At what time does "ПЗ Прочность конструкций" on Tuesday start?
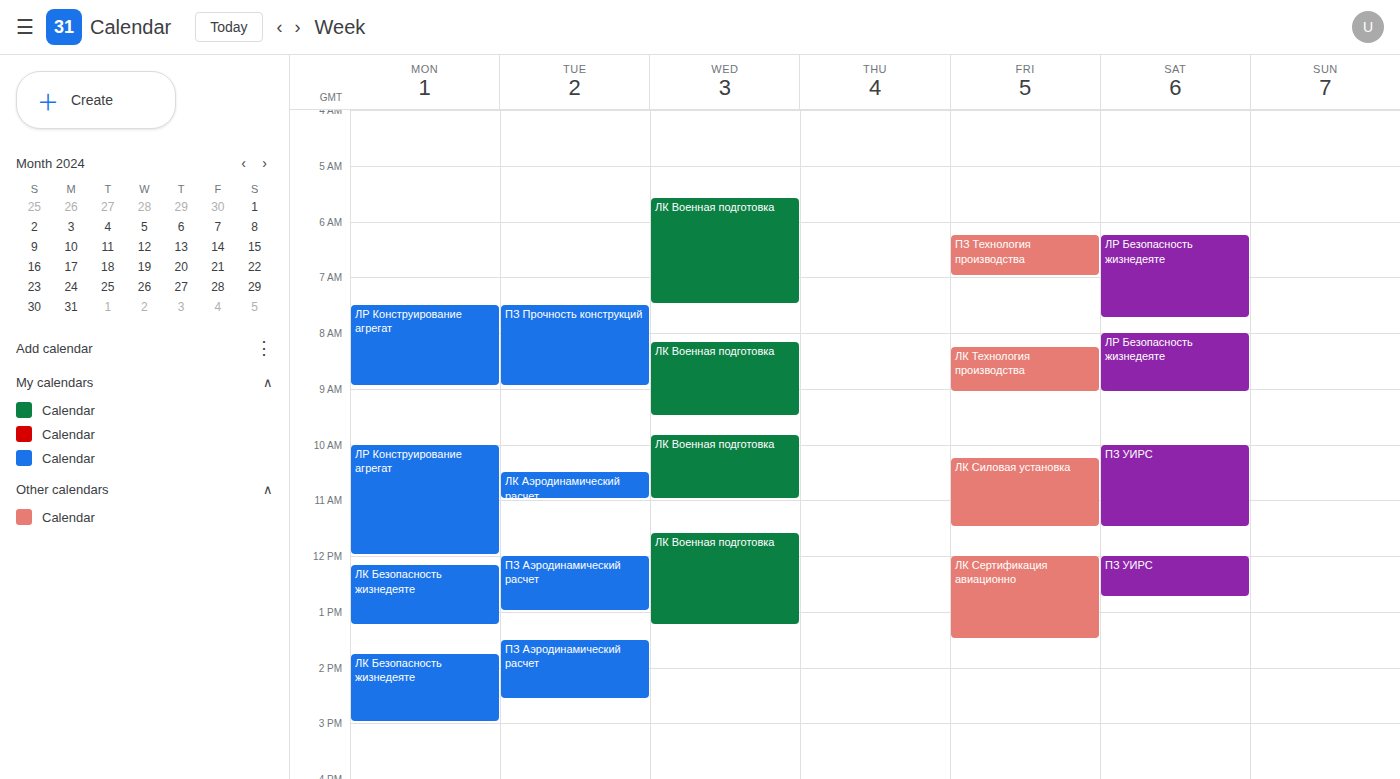
7:30 AM